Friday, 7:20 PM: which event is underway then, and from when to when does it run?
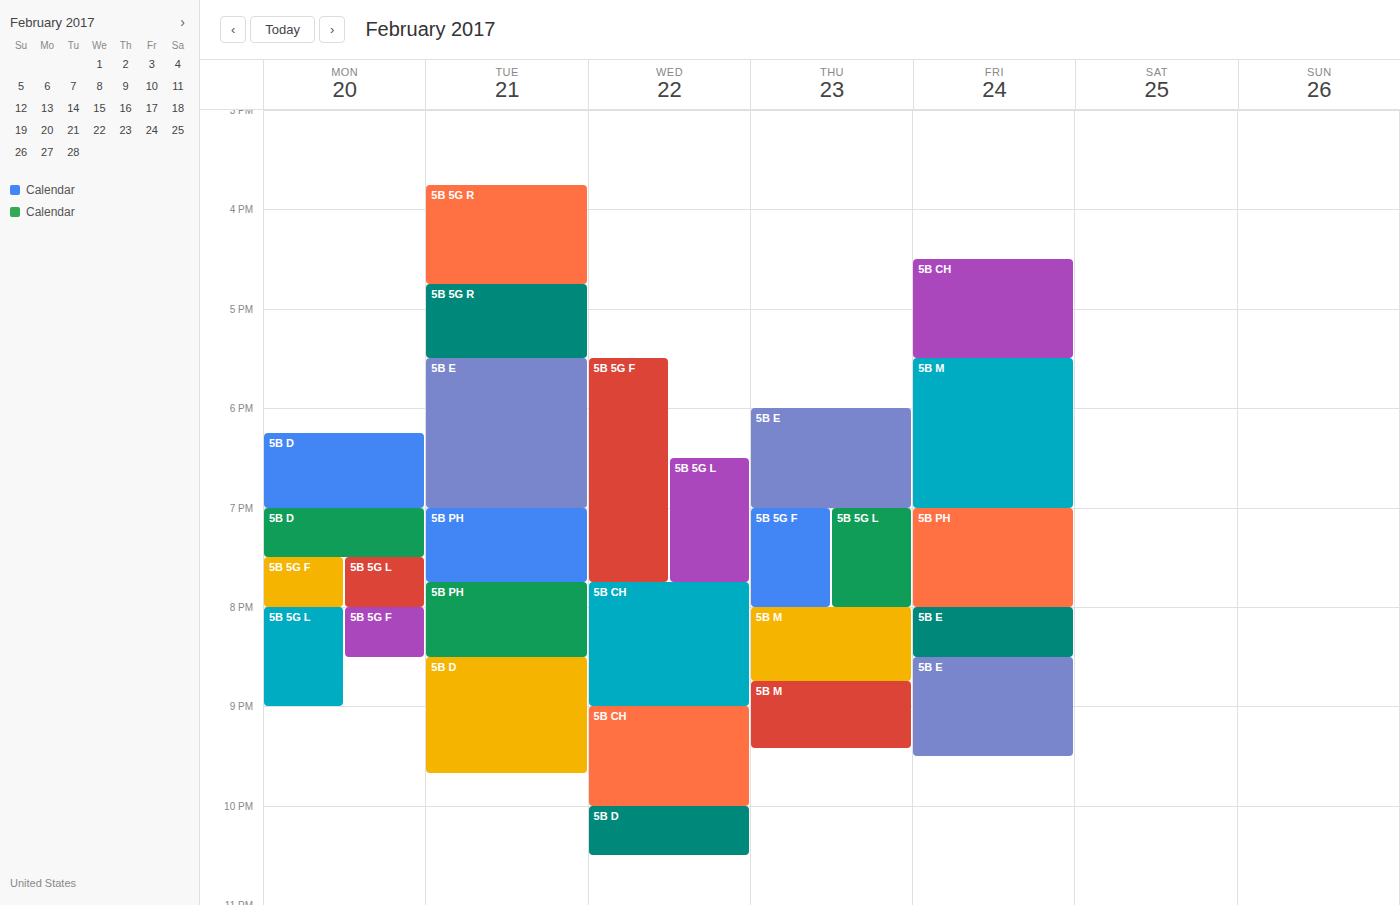
"5B PH", 7:00 PM to 8:00 PM